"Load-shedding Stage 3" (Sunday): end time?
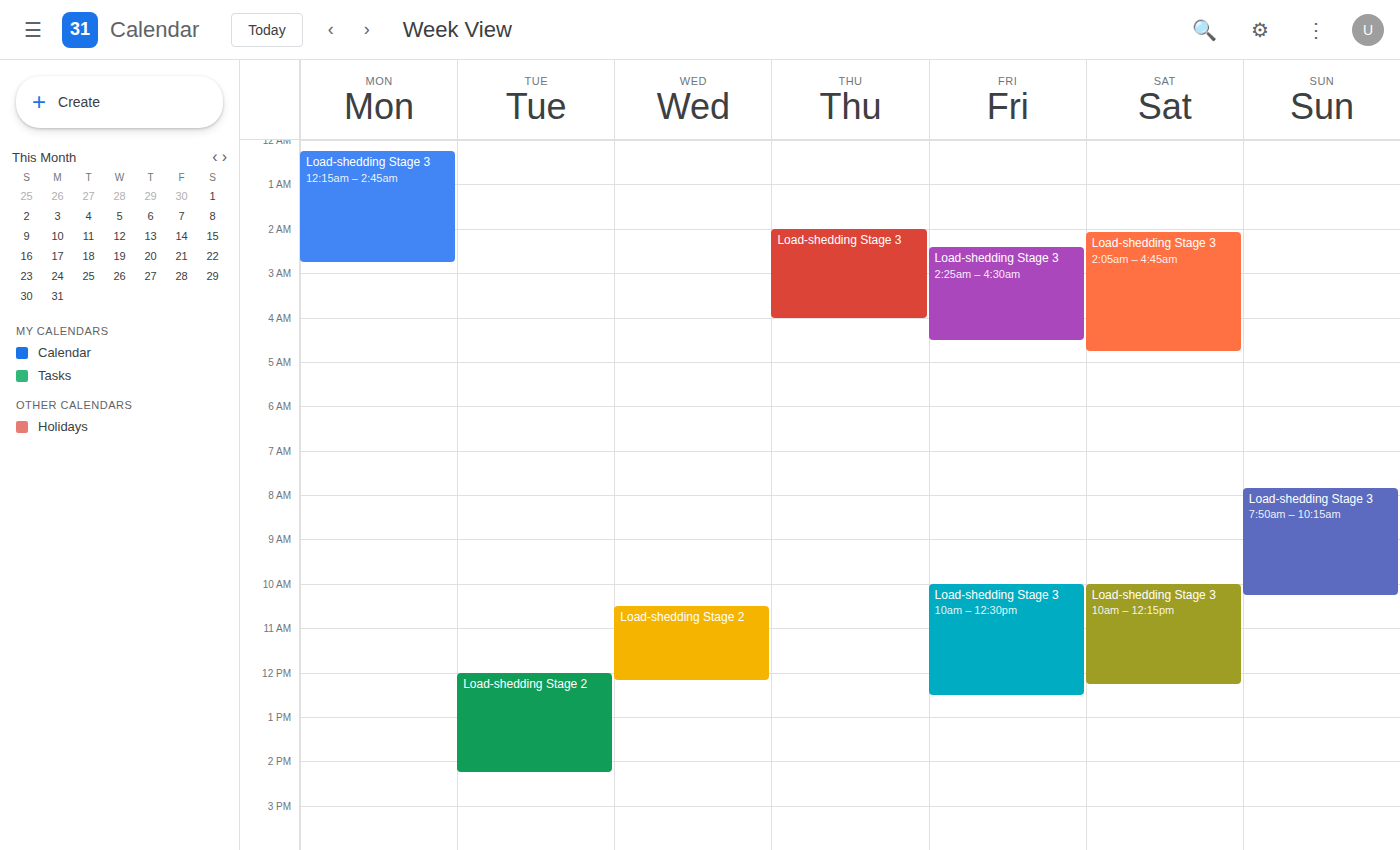
10:15 AM